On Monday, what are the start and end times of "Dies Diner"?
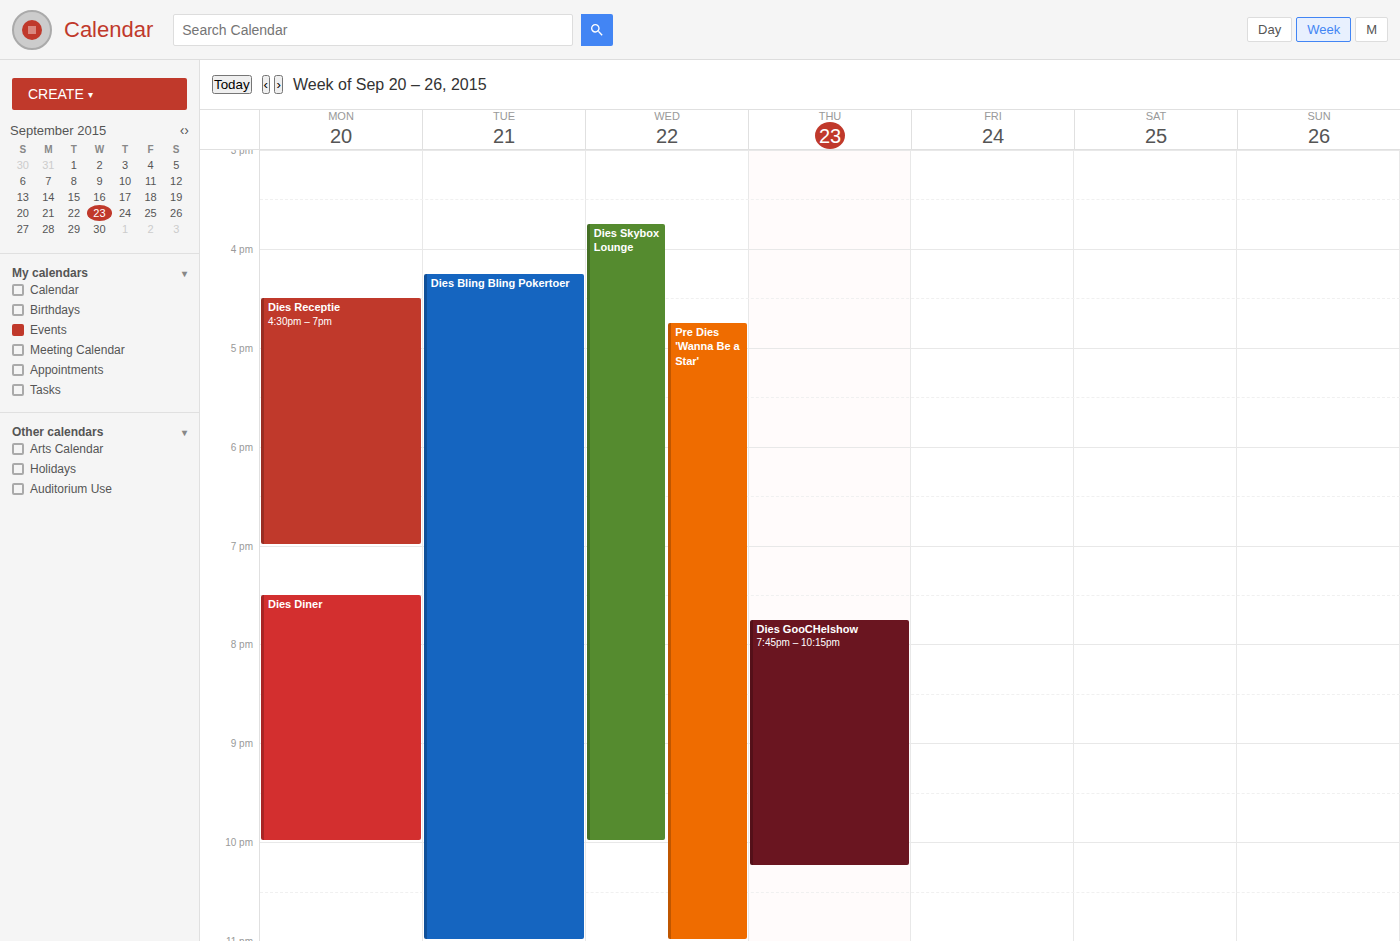
7:30 PM to 10:00 PM